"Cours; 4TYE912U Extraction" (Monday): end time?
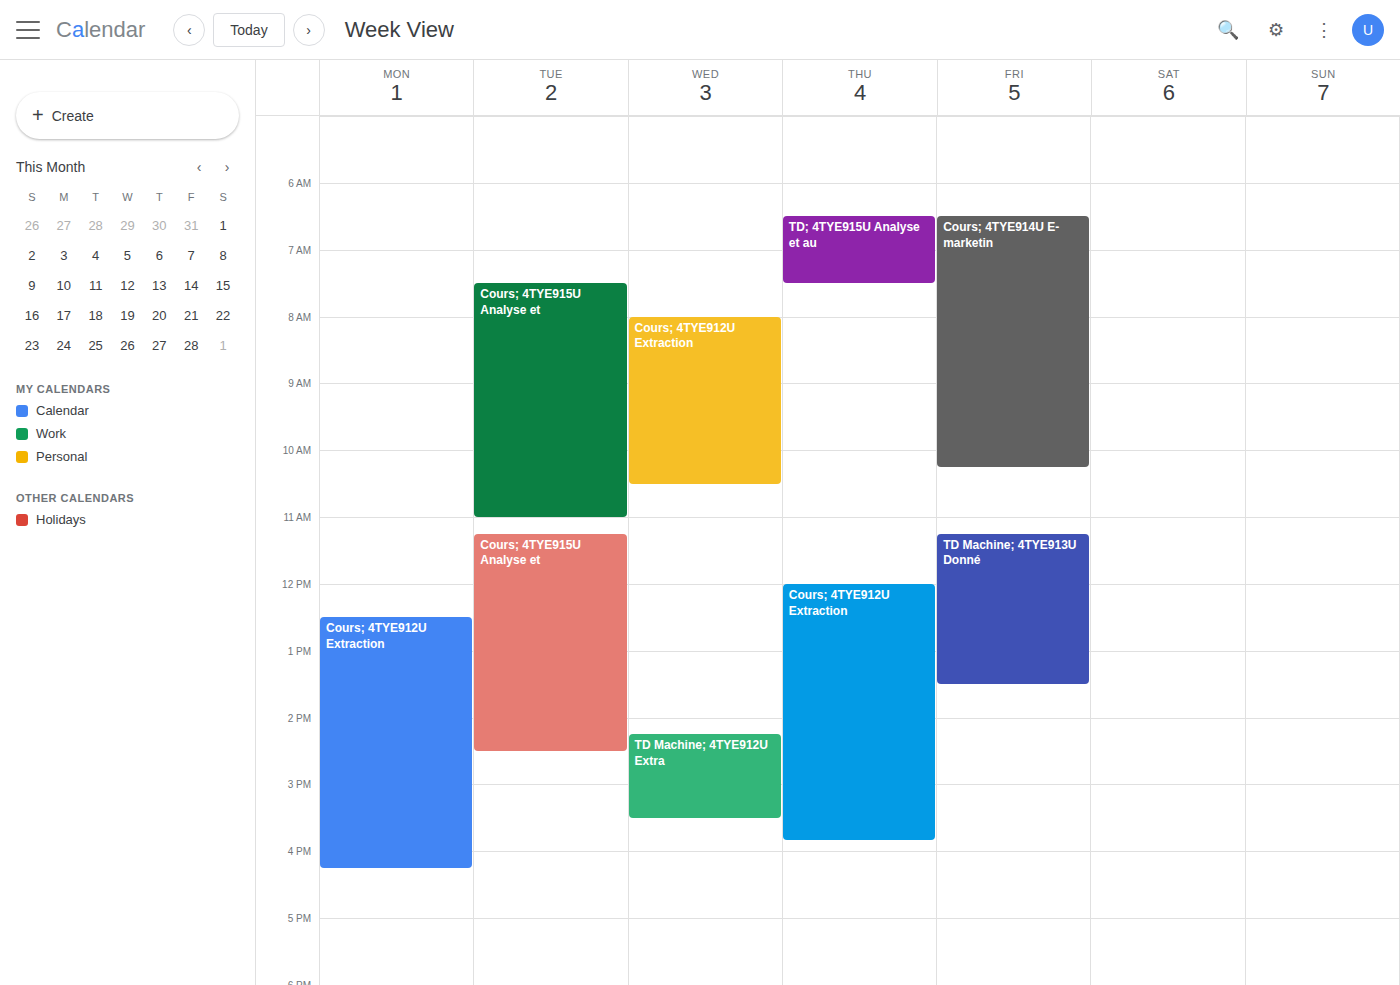
16:15